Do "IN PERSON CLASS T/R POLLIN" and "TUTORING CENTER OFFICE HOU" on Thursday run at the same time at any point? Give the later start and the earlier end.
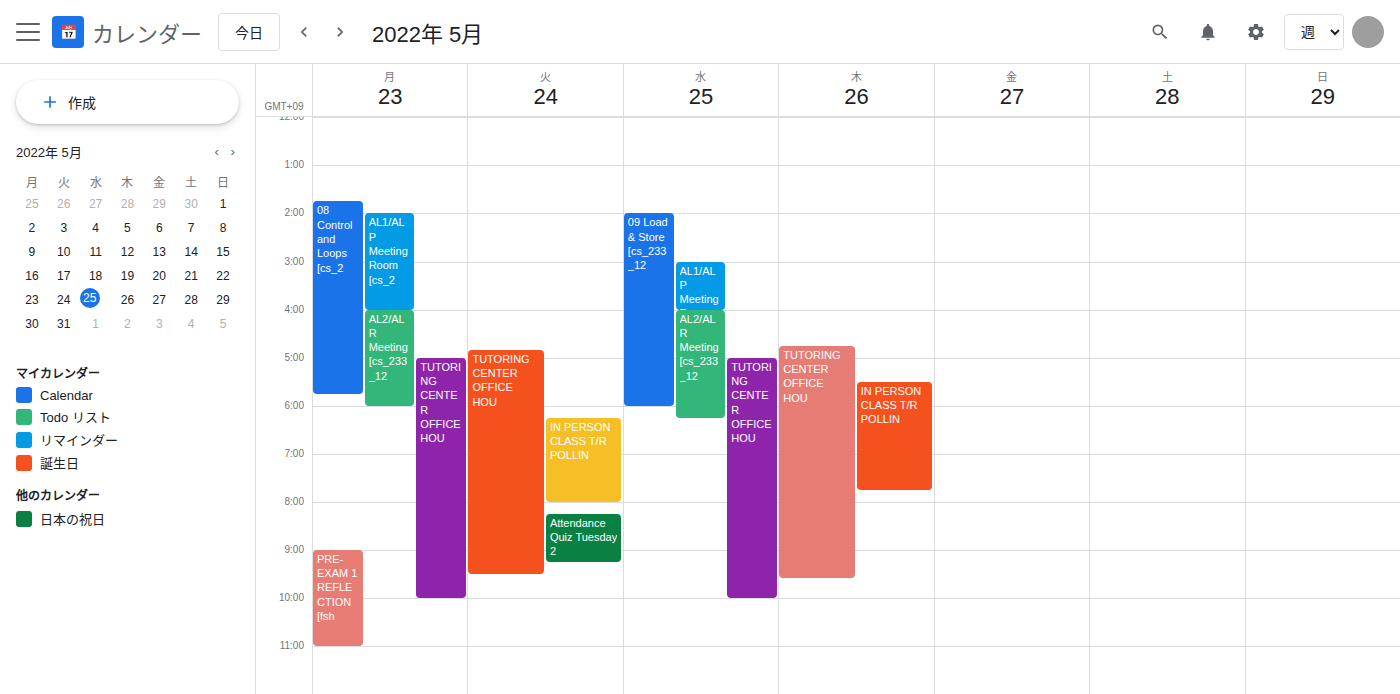
"IN PERSON CLASS T/R POLLIN" runs 5:30 PM to 7:45 PM, inside "TUTORING CENTER OFFICE HOU" -- they overlap.